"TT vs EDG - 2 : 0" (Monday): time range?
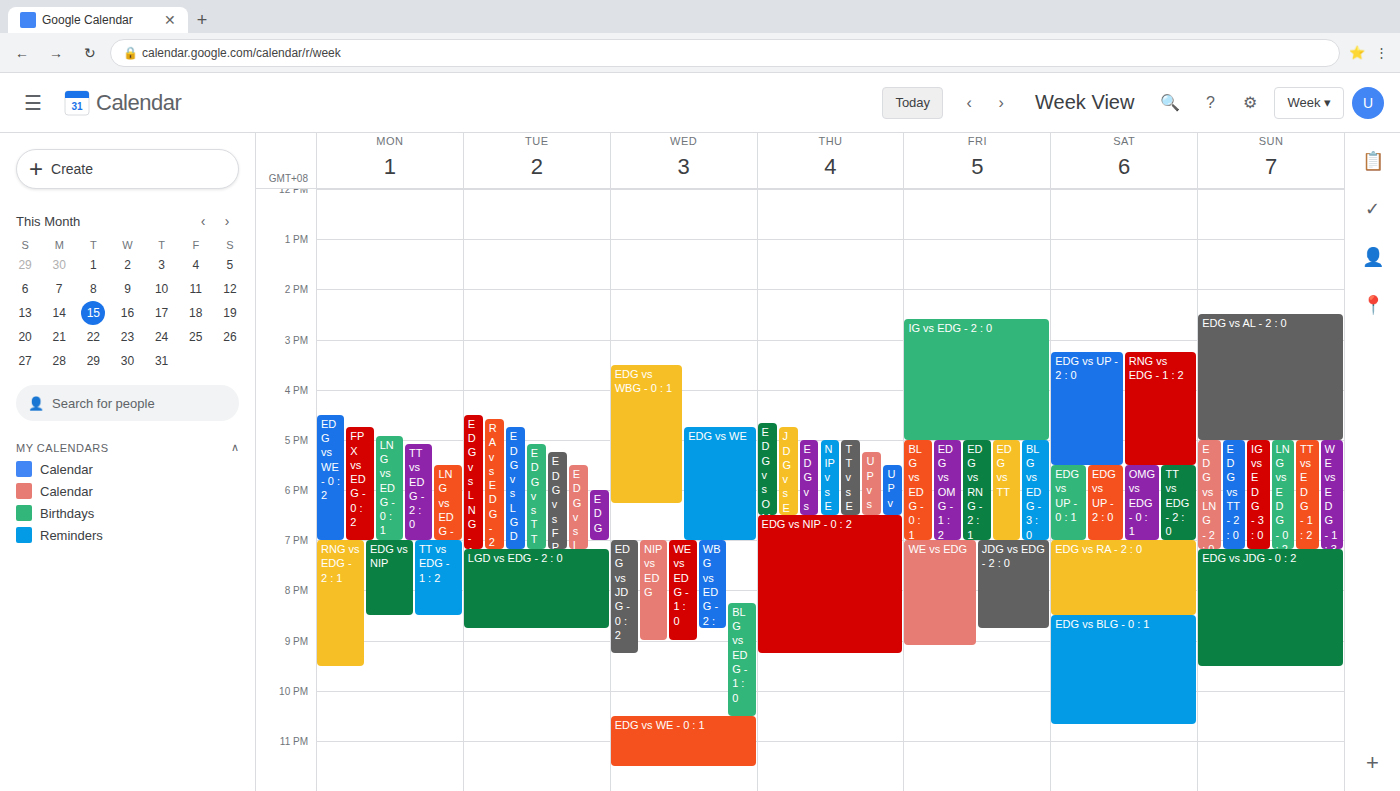
5:05 PM to 7:00 PM